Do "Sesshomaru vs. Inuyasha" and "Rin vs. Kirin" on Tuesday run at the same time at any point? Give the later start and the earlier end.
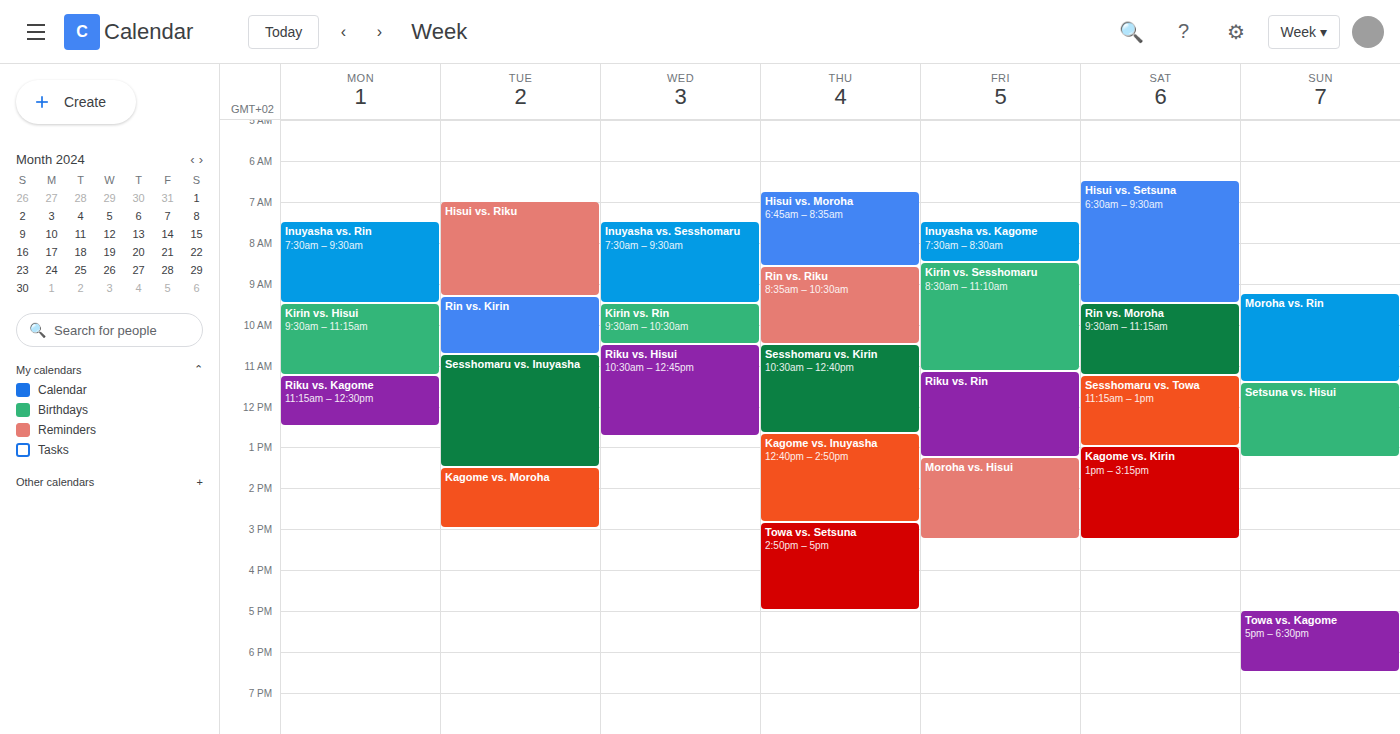
"Rin vs. Kirin" ends at 10:45 AM, exactly when "Sesshomaru vs. Inuyasha" starts -- they touch but do not overlap.